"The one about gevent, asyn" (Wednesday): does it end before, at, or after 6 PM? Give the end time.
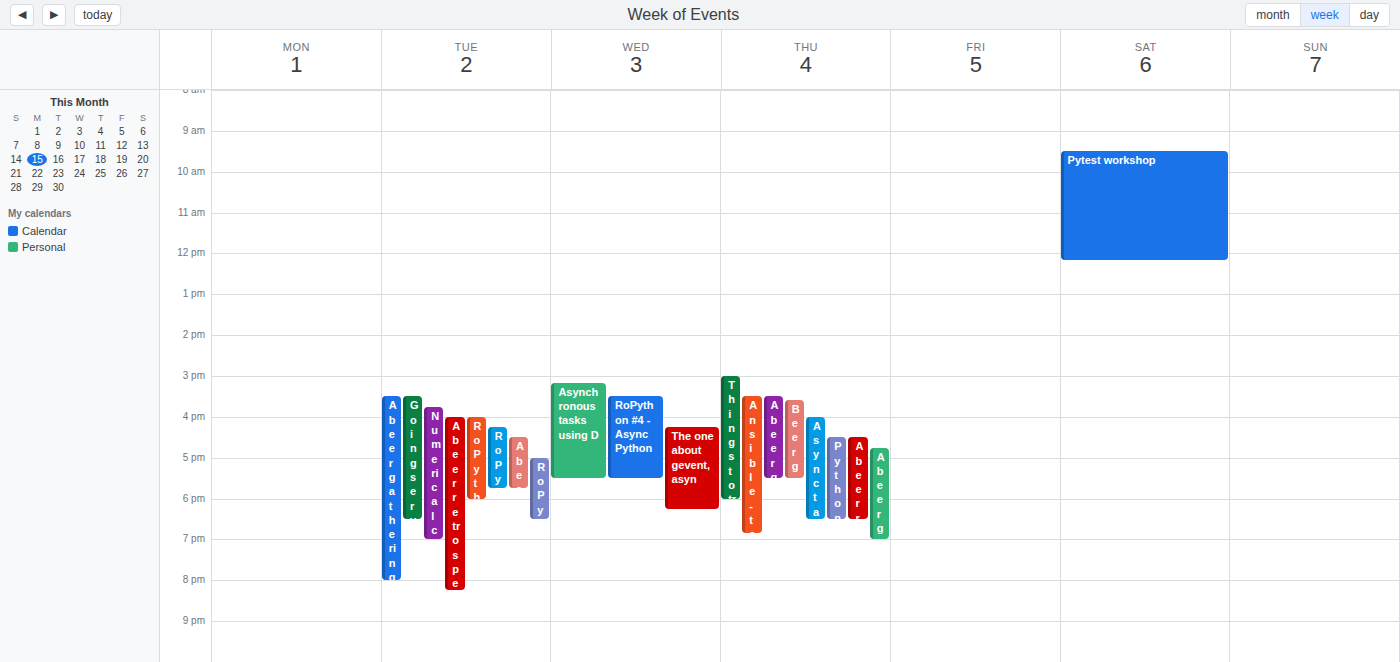
6:15 PM -- after 6 PM, 15 minutes below the 6 PM line.